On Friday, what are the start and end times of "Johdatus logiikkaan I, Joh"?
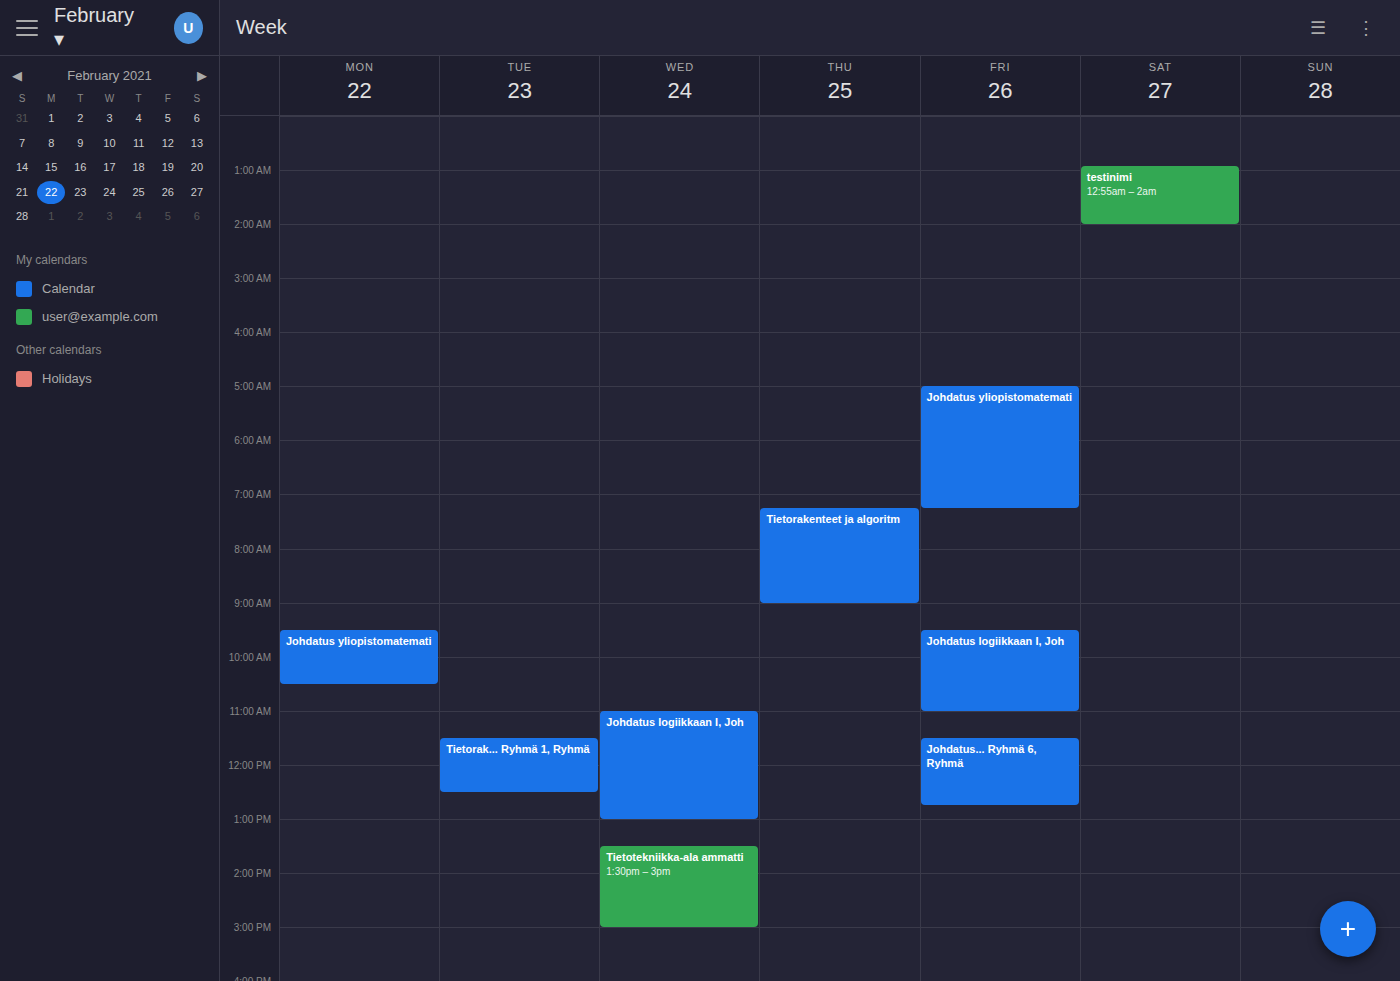
09:30 to 11:00